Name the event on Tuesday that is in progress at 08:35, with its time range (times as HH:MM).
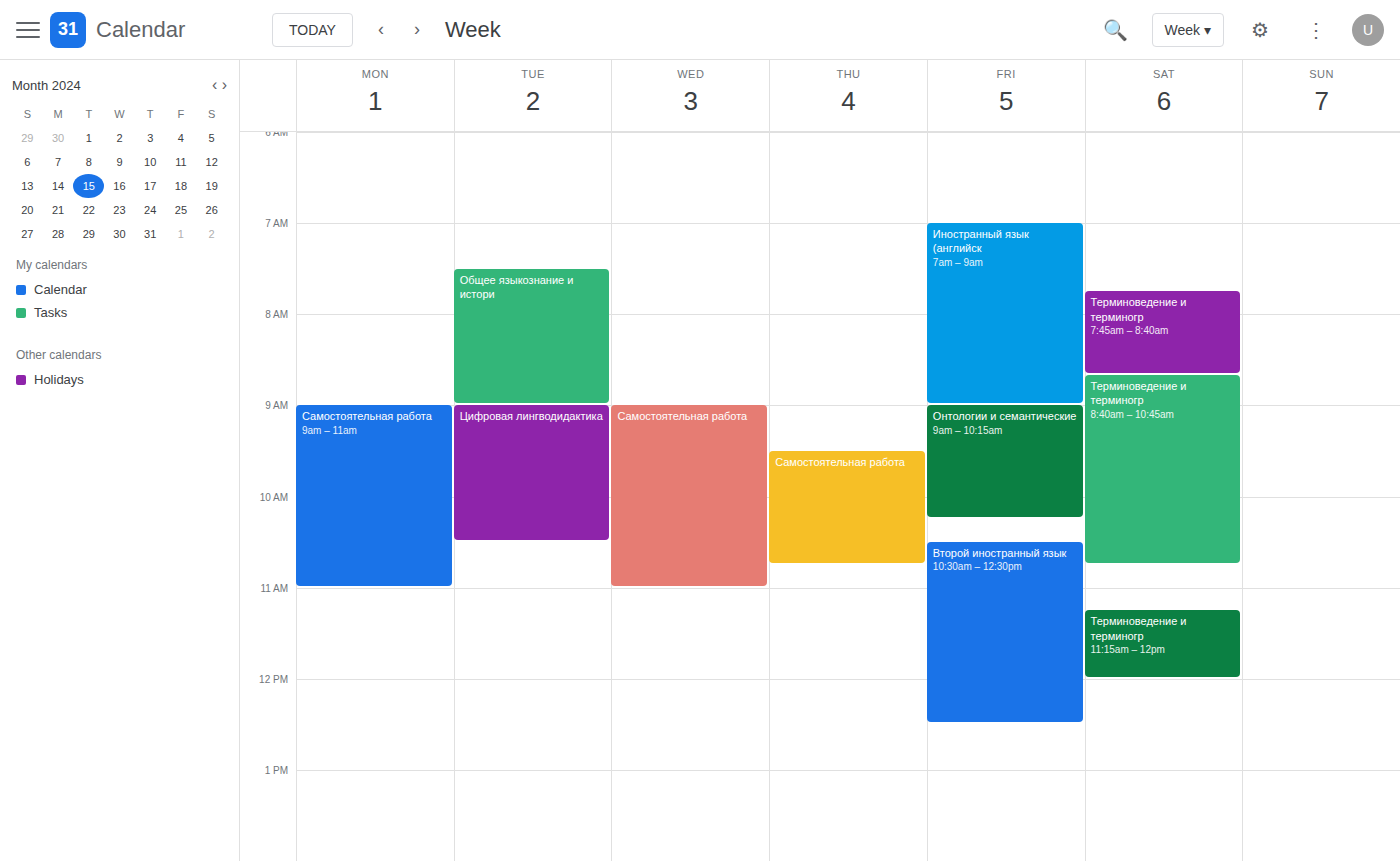
"Общее языкознание и истори", 07:30 to 09:00